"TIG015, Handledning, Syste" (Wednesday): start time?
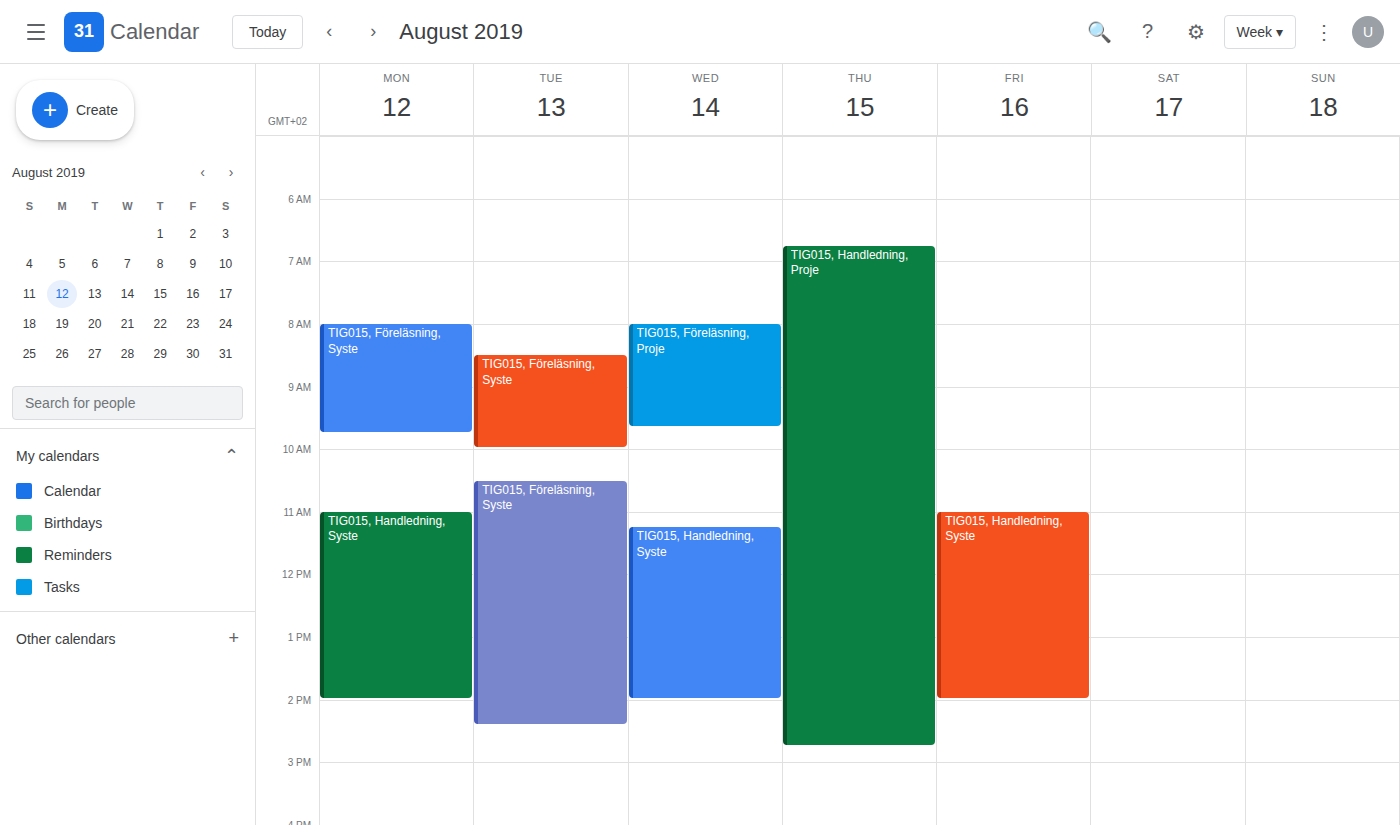
11:15